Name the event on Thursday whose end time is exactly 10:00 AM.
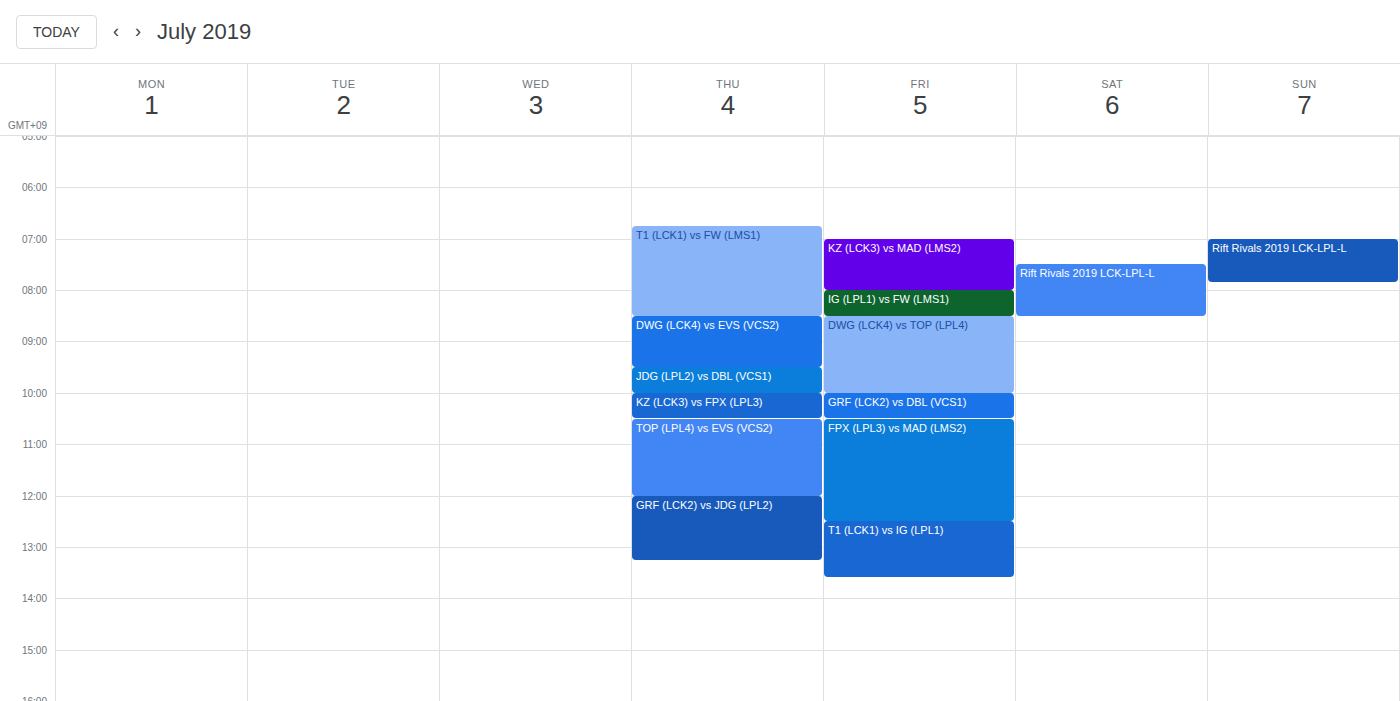
"JDG (LPL2) vs DBL (VCS1)"